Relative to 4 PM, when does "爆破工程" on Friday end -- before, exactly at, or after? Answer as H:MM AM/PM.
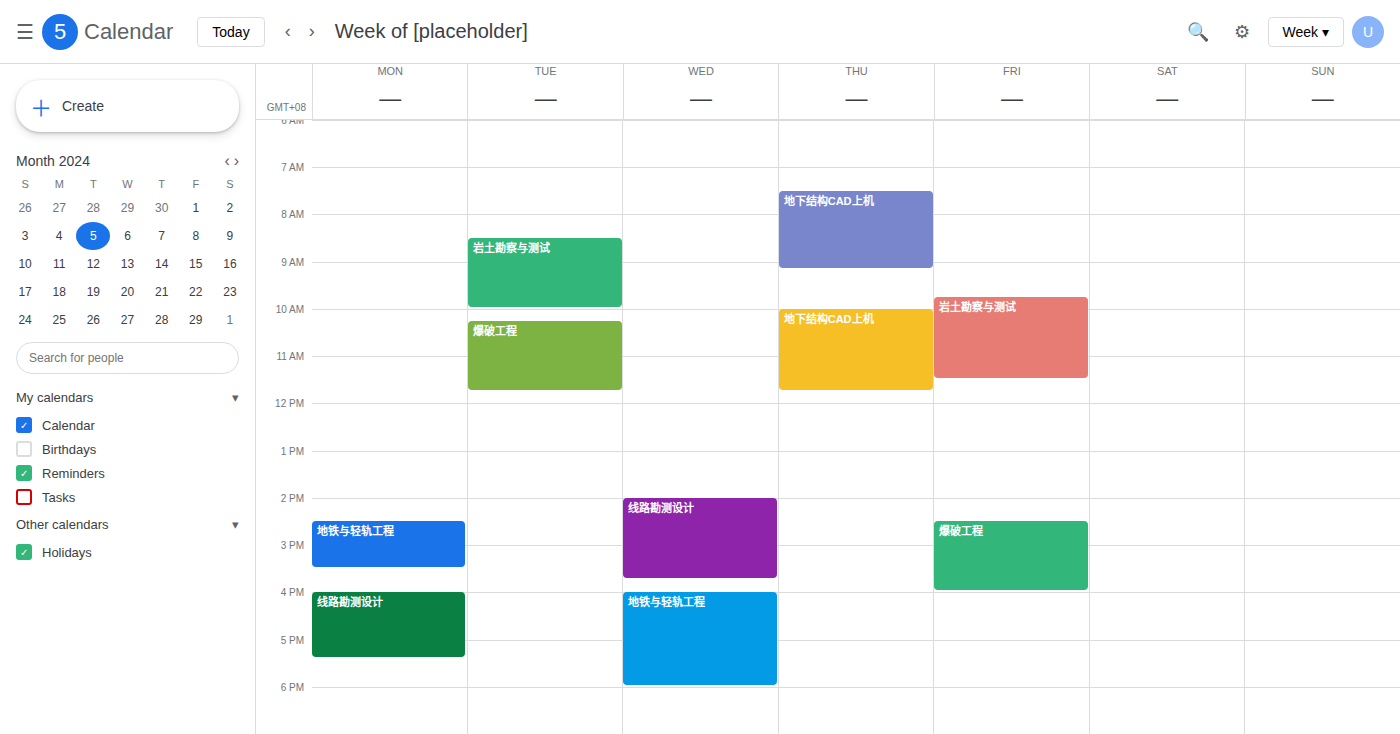
4:00 PM -- exactly at 4 PM, on the 4 PM line.